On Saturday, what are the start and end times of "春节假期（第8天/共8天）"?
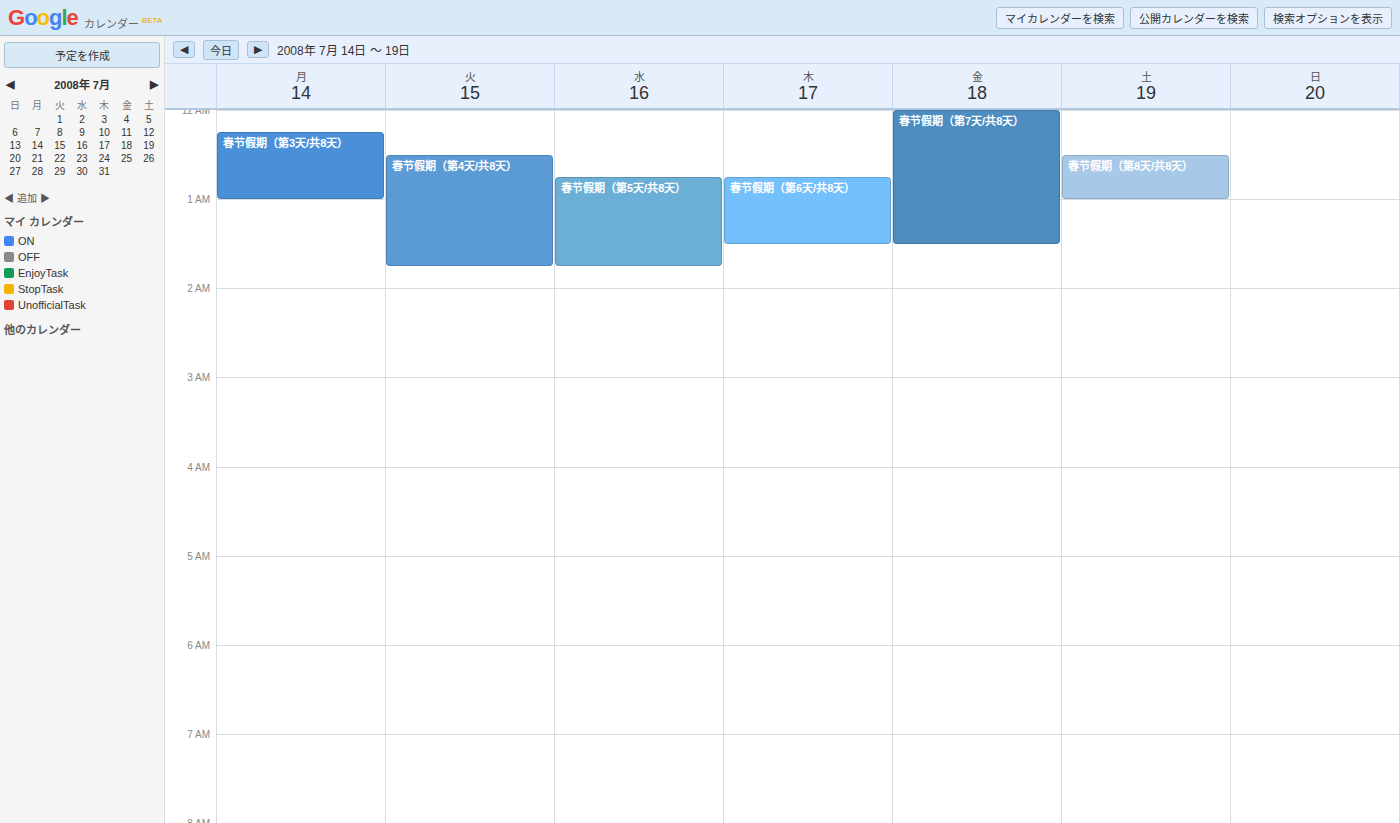
12:30 AM to 1:00 AM